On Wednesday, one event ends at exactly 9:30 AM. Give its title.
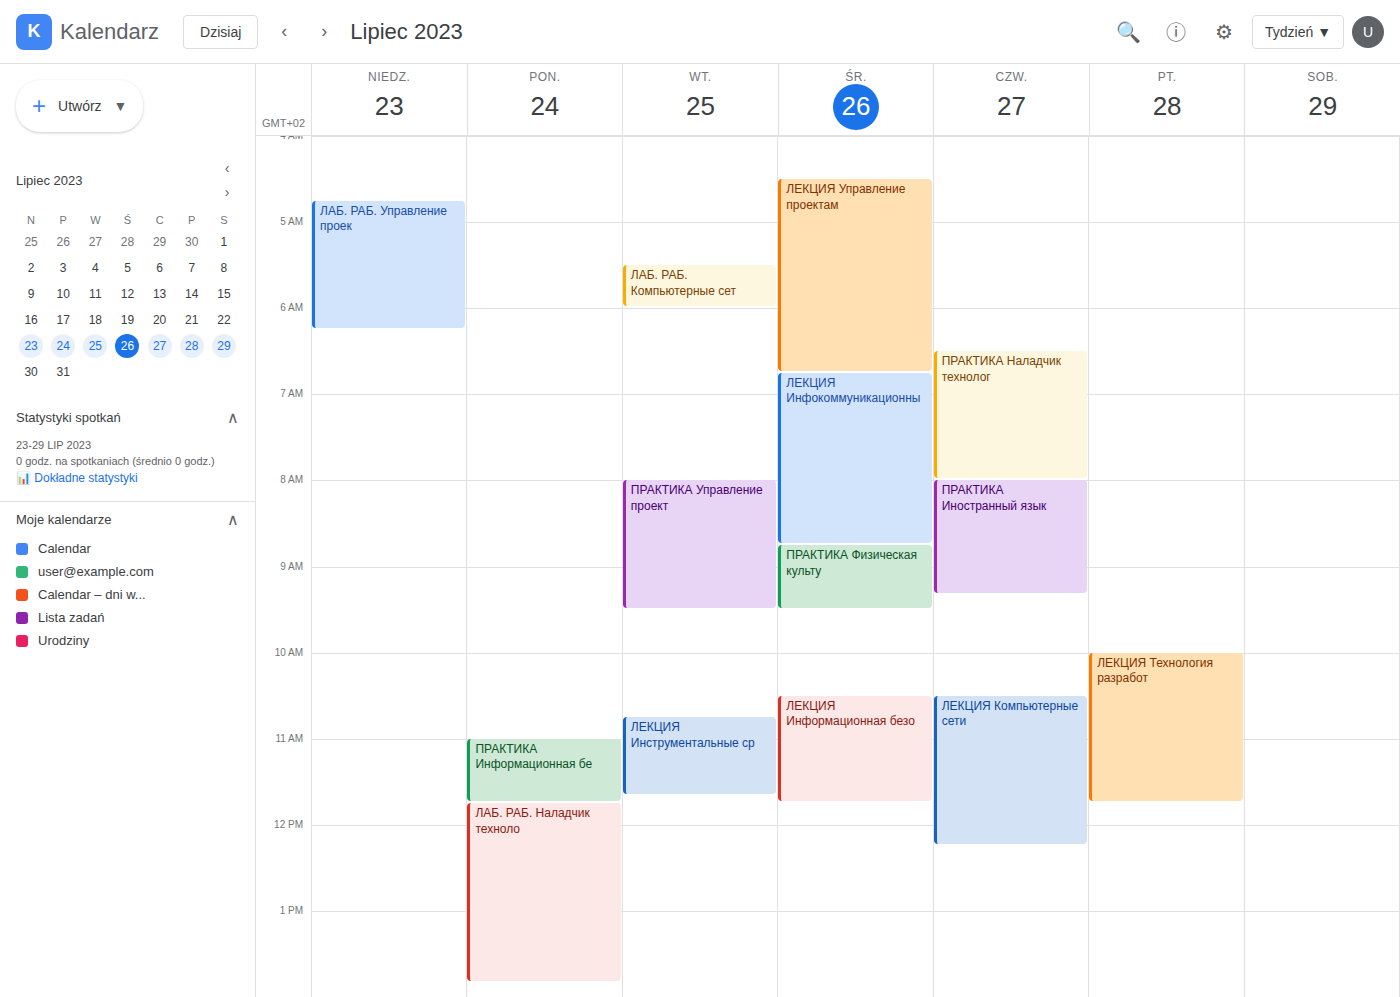
"ПРАКТИКА Физическая культу"